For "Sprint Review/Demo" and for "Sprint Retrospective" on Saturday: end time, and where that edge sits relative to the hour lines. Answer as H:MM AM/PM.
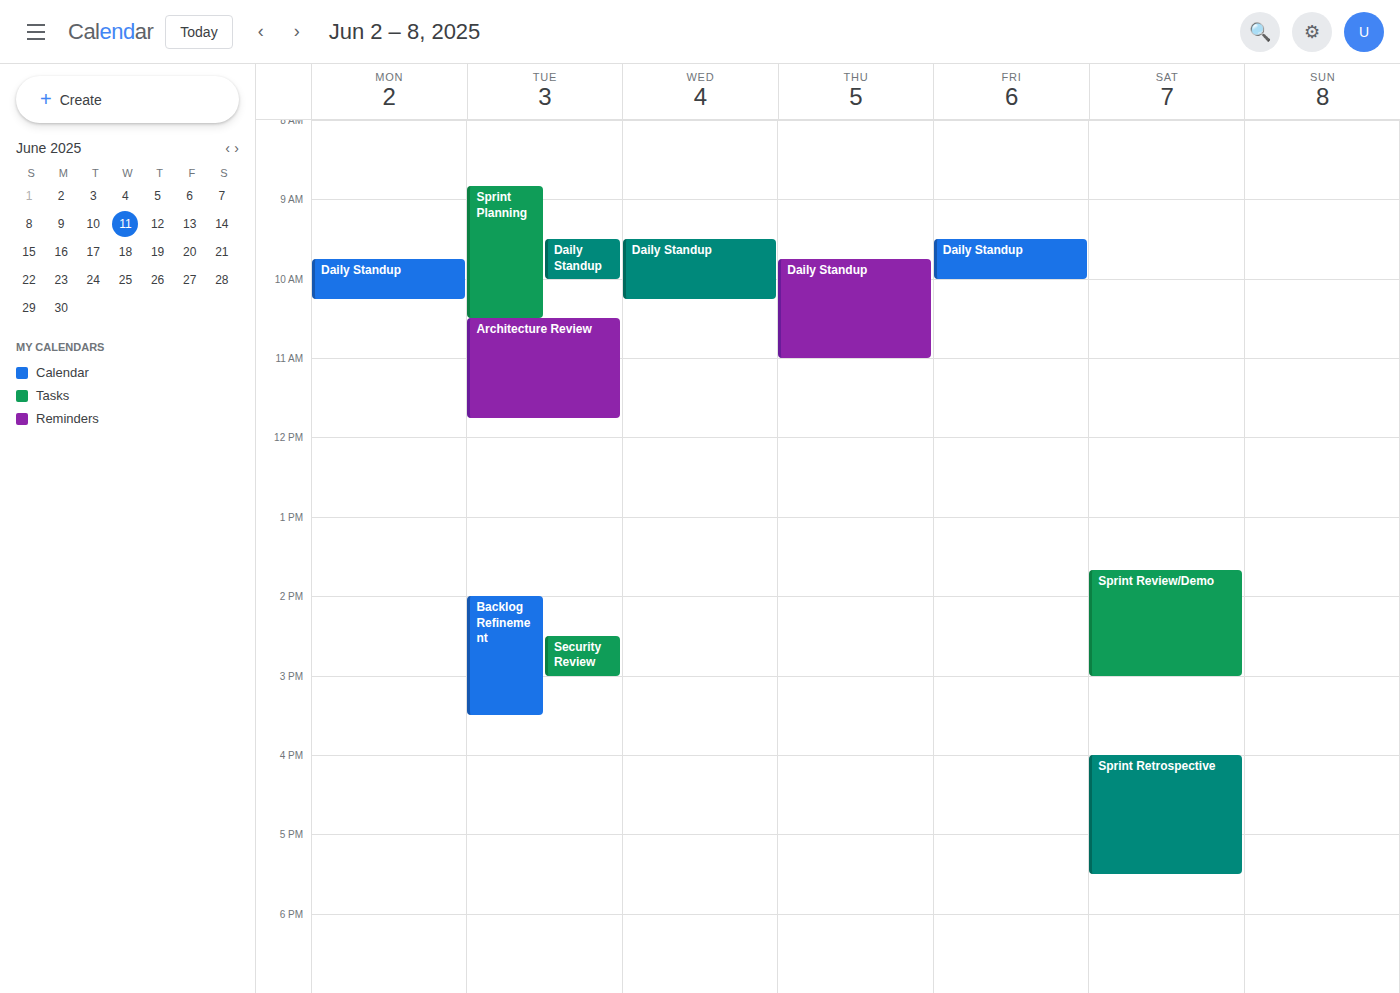
"Sprint Review/Demo": 3:00 PM, exactly on the 3 PM line. "Sprint Retrospective": 5:30 PM, halfway between the 5 PM and 6 PM lines.